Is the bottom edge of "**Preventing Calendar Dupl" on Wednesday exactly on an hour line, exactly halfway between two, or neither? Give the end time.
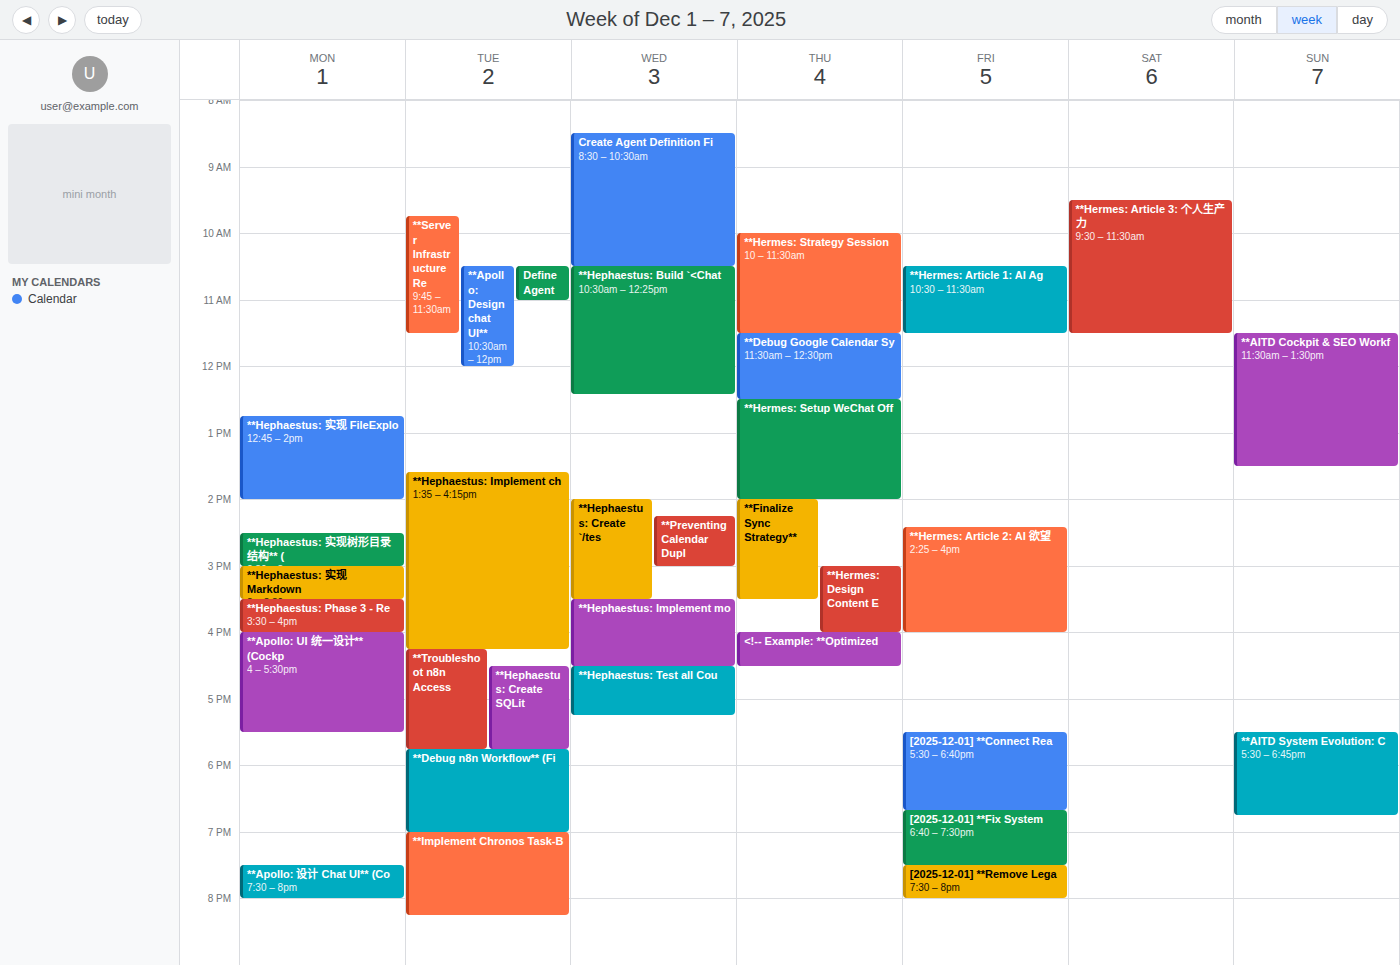
3:00 PM -- exactly on the 3 PM line.